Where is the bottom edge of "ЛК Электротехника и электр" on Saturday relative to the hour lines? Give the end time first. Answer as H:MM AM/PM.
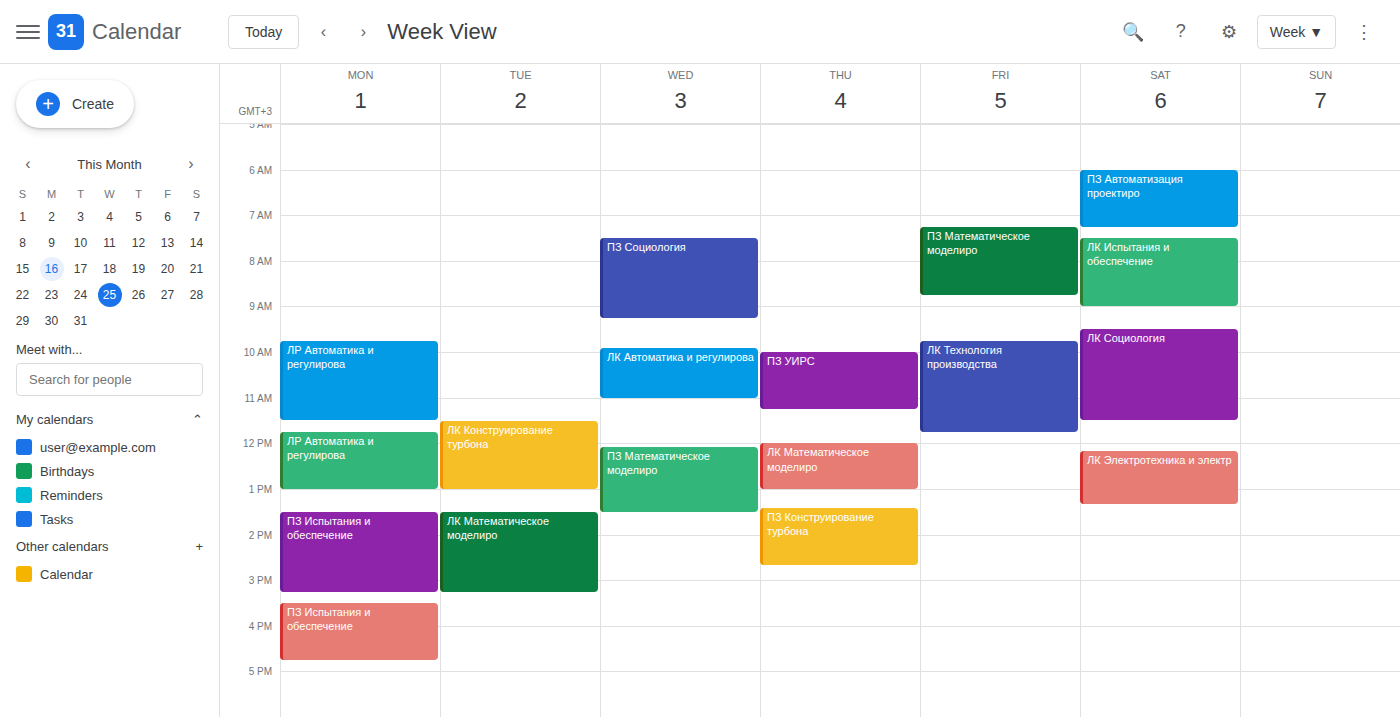
1:20 PM -- neither: 20 minutes below the 1 PM line and 40 minutes above the 2 PM line.